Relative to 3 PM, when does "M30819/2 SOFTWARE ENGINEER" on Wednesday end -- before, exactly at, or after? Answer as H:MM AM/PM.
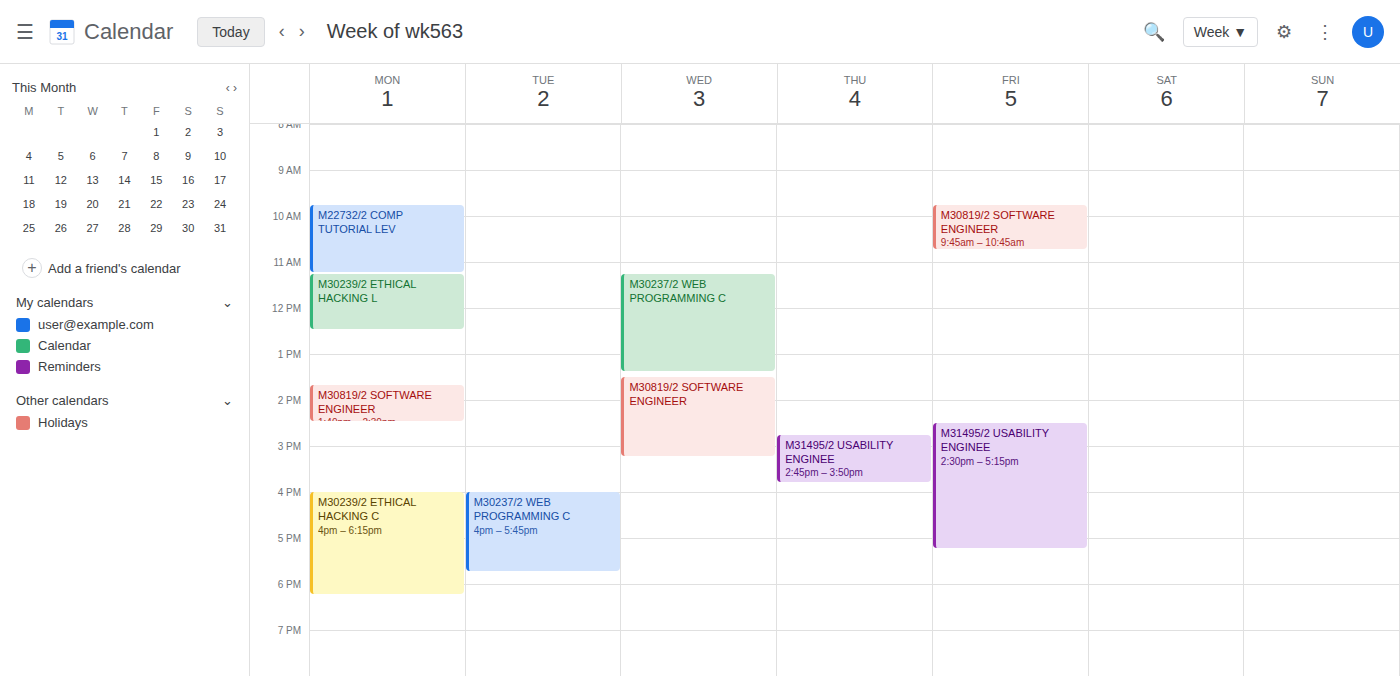
3:15 PM -- after 3 PM, 15 minutes below the 3 PM line.